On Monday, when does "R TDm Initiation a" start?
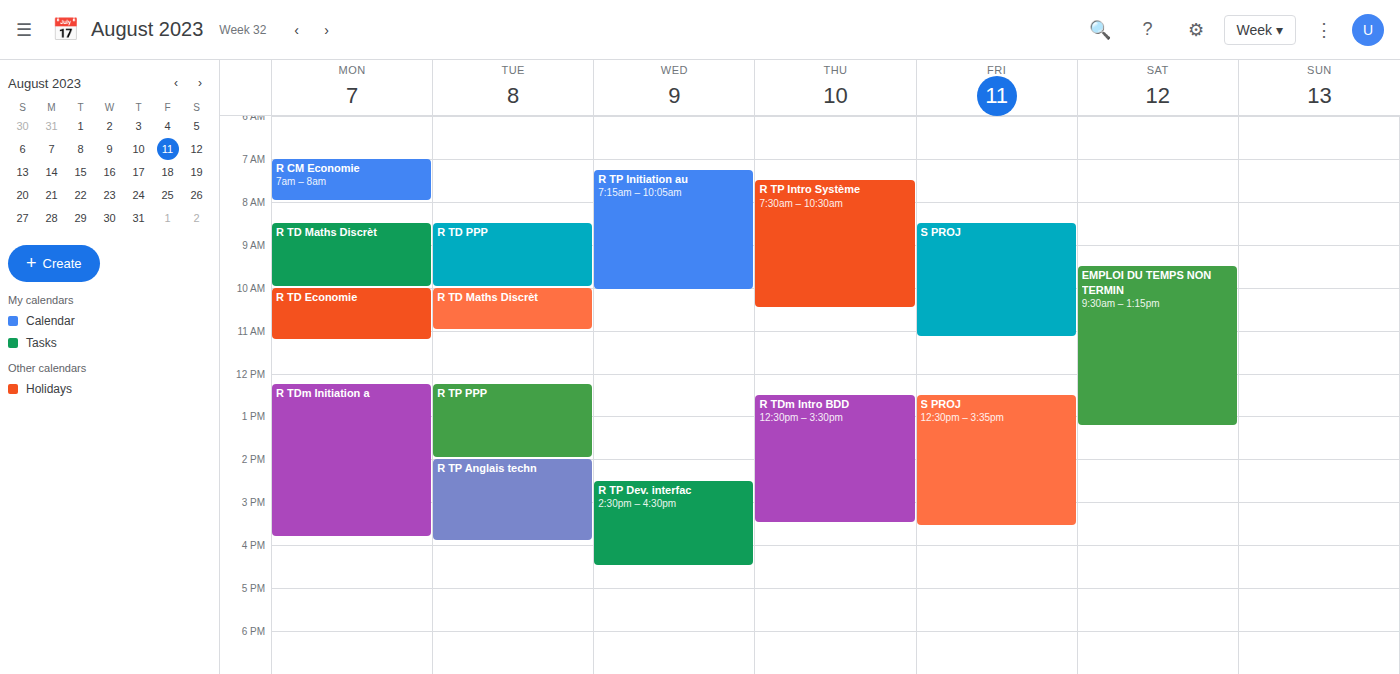
12:15 PM